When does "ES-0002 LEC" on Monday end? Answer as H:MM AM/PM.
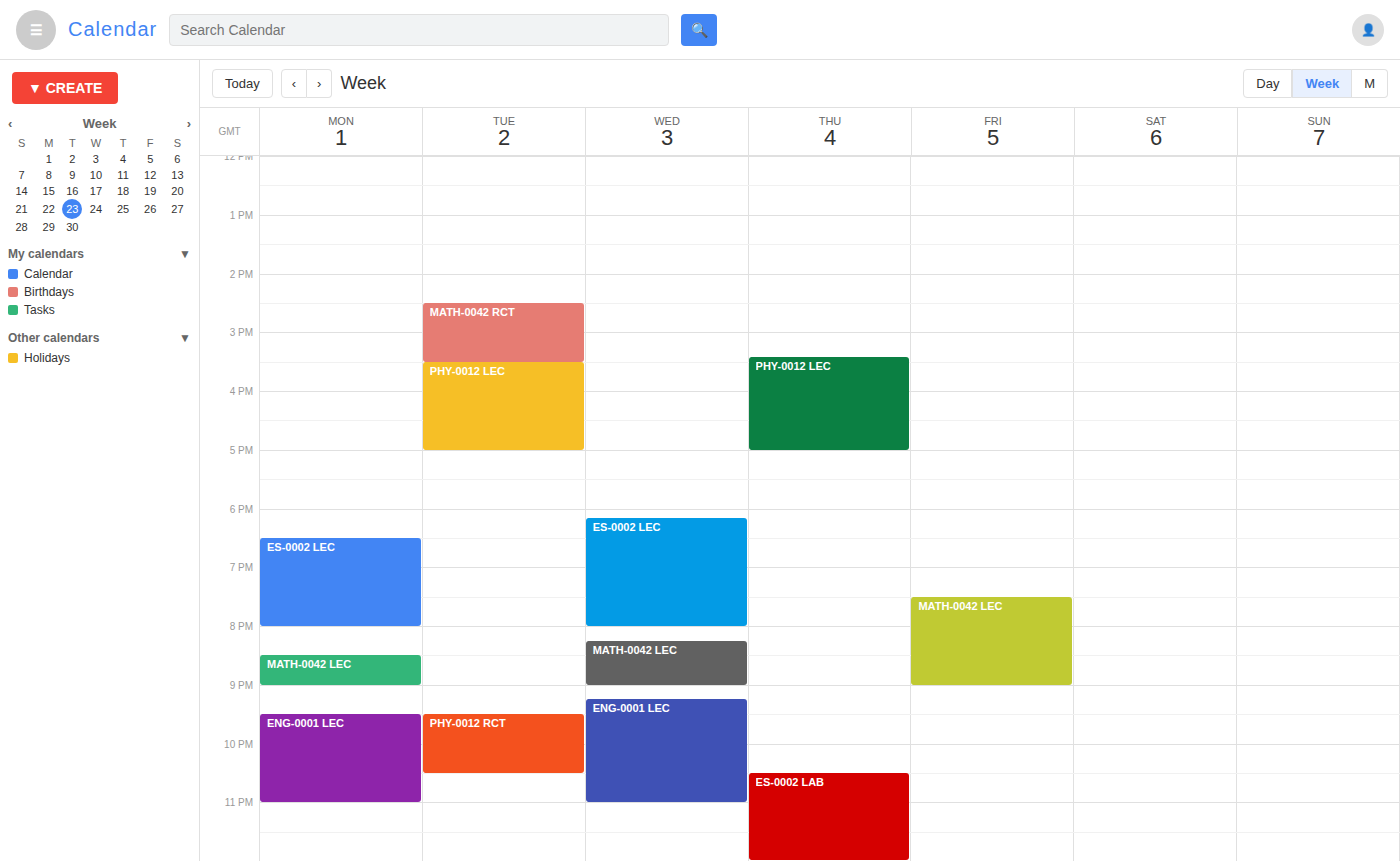
8:00 PM